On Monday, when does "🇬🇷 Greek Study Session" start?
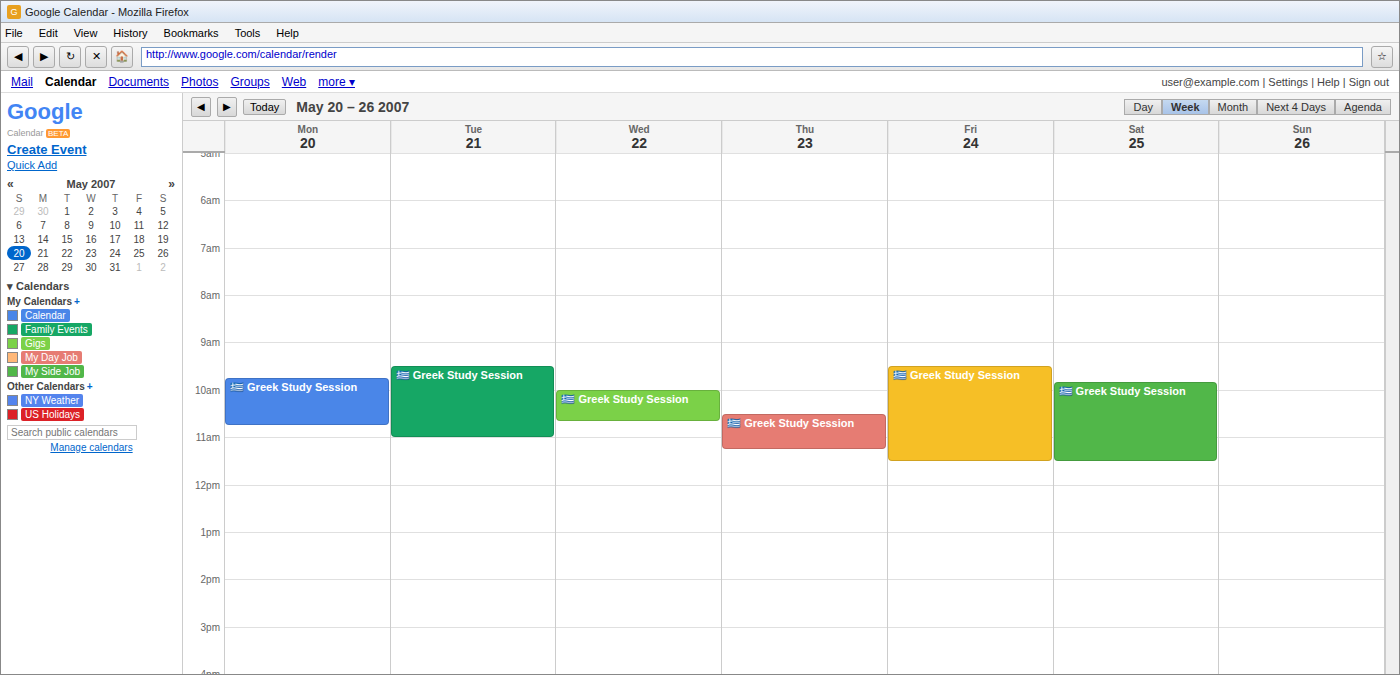
9:45 AM